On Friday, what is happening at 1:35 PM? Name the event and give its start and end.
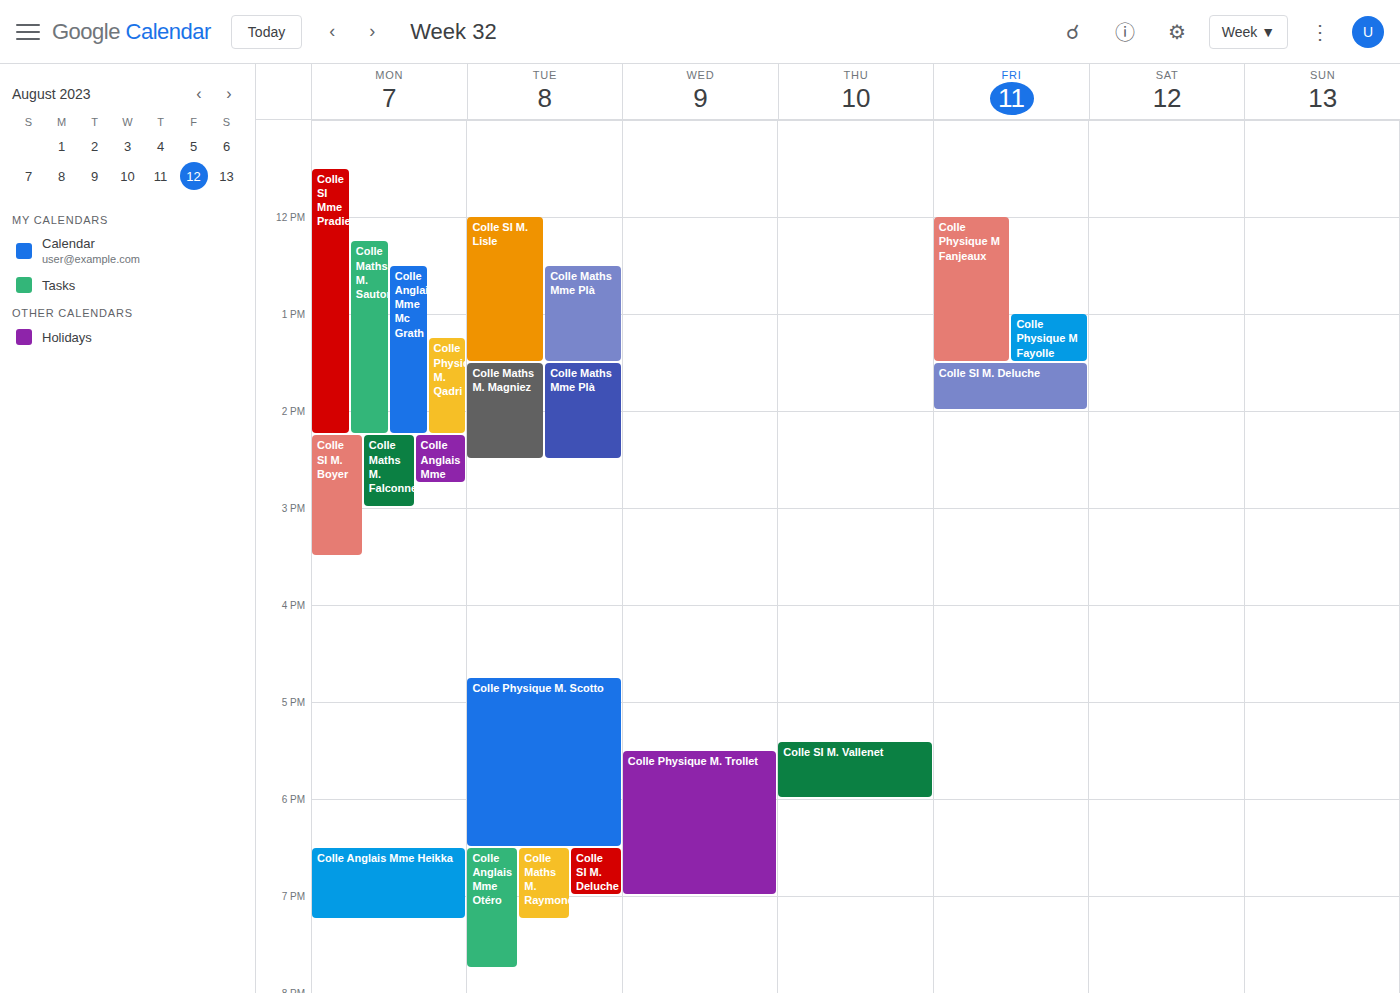
"Colle SI M. Deluche", 1:30 PM to 2:00 PM